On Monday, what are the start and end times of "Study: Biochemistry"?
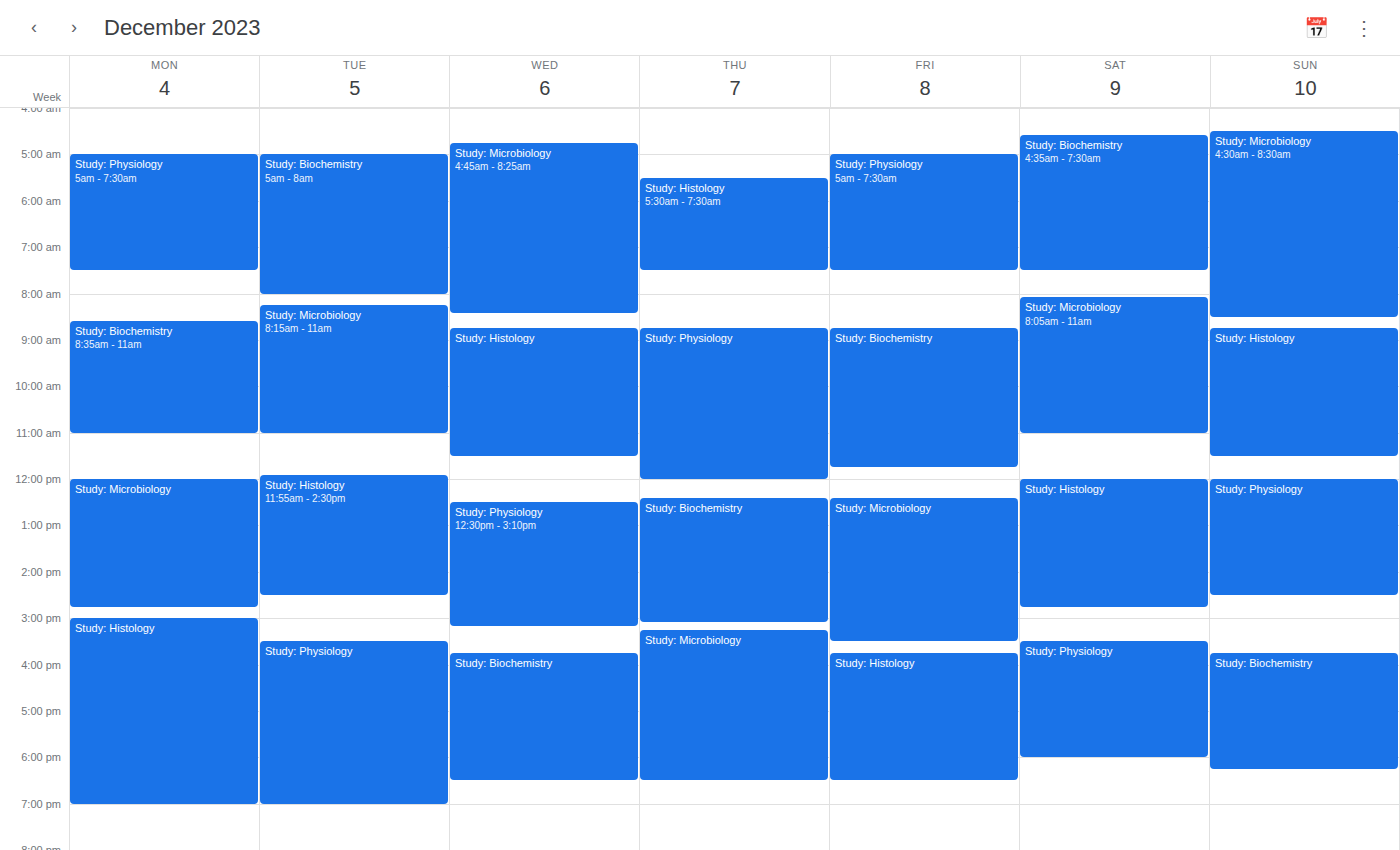
8:35 AM to 11:00 AM